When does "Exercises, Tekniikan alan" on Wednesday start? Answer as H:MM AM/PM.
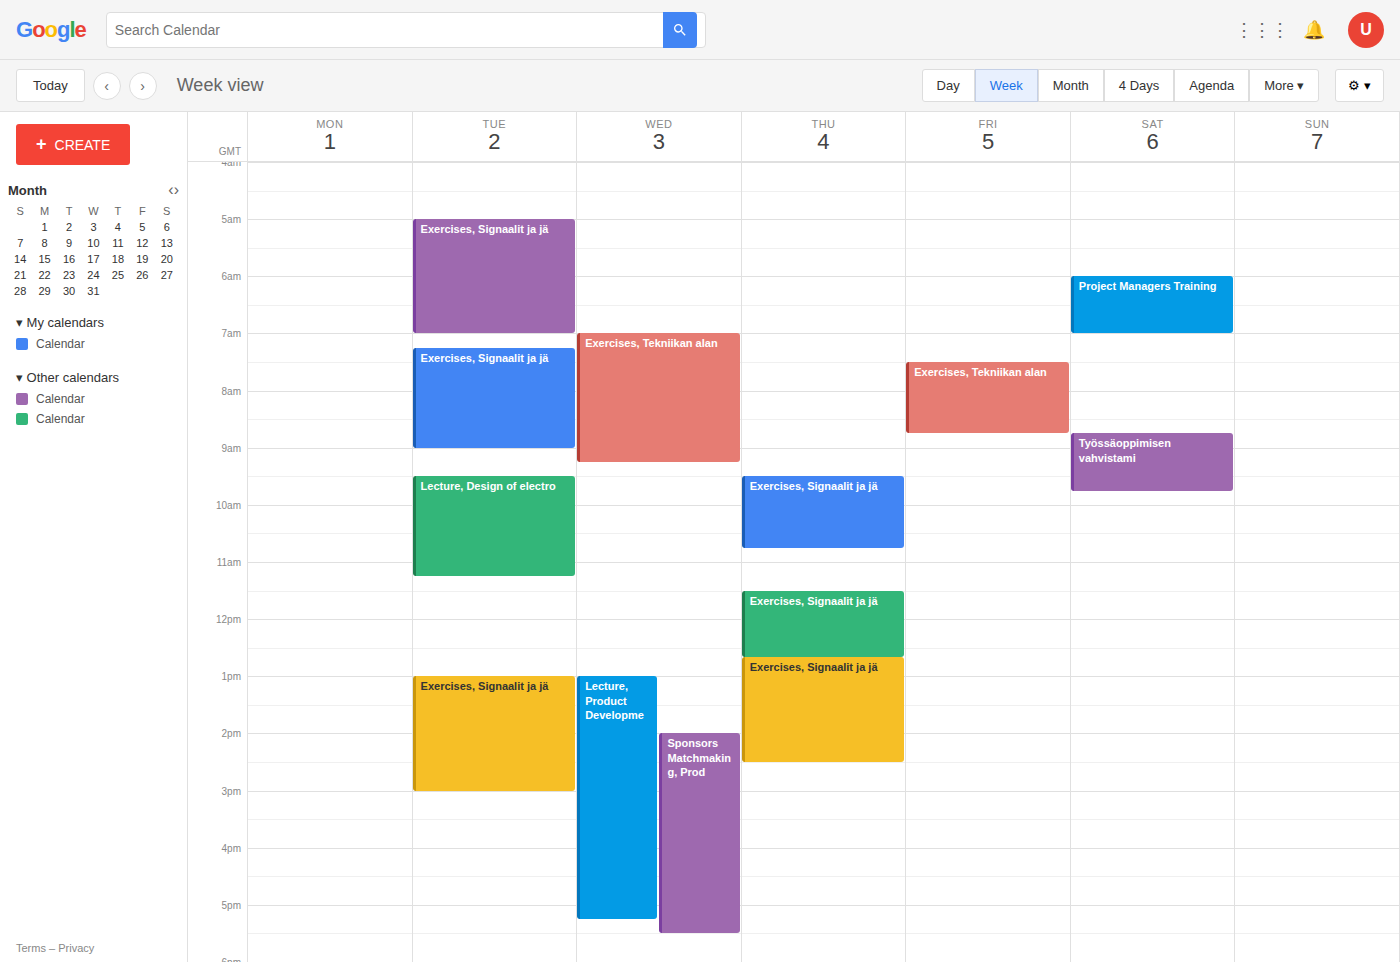
7:00 AM